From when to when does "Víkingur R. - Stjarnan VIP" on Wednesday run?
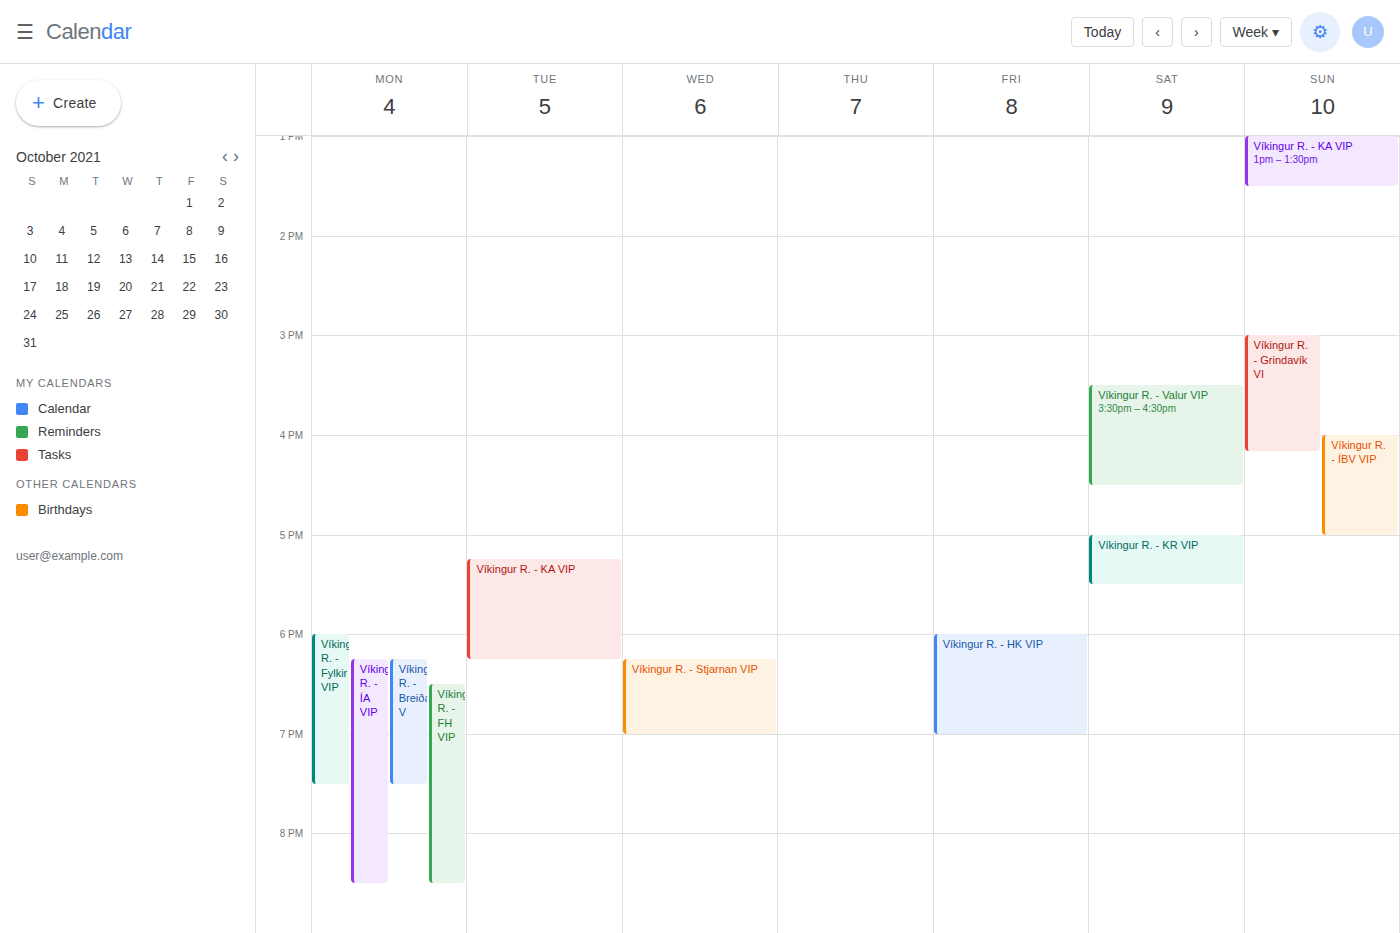
6:15 PM to 7:00 PM